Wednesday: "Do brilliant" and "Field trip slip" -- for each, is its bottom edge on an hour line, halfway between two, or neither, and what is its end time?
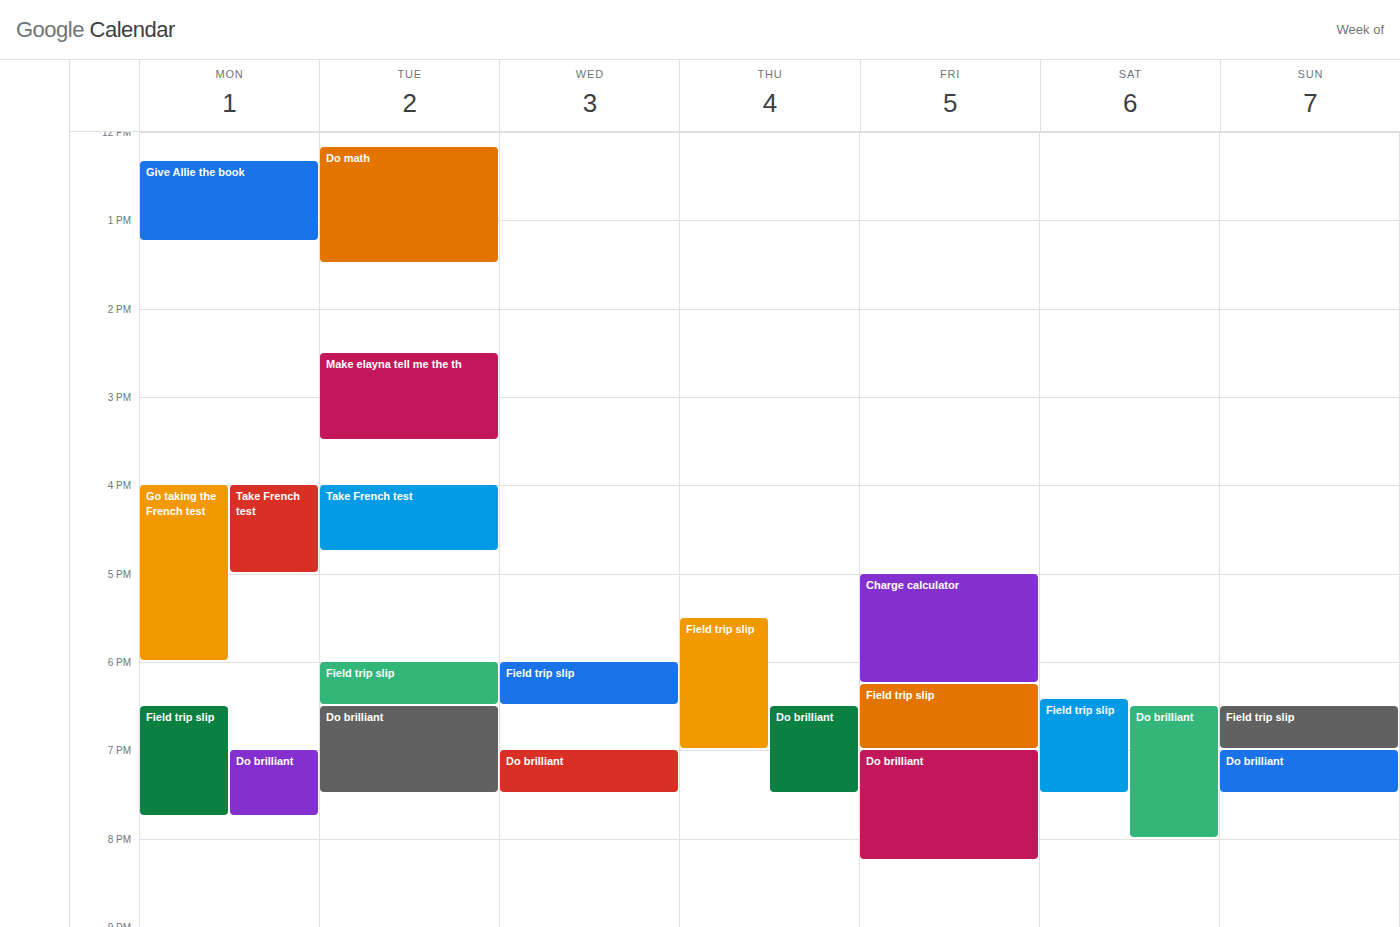
"Do brilliant": 7:30 PM, halfway between the 7 PM and 8 PM lines. "Field trip slip": 6:30 PM, halfway between the 6 PM and 7 PM lines.